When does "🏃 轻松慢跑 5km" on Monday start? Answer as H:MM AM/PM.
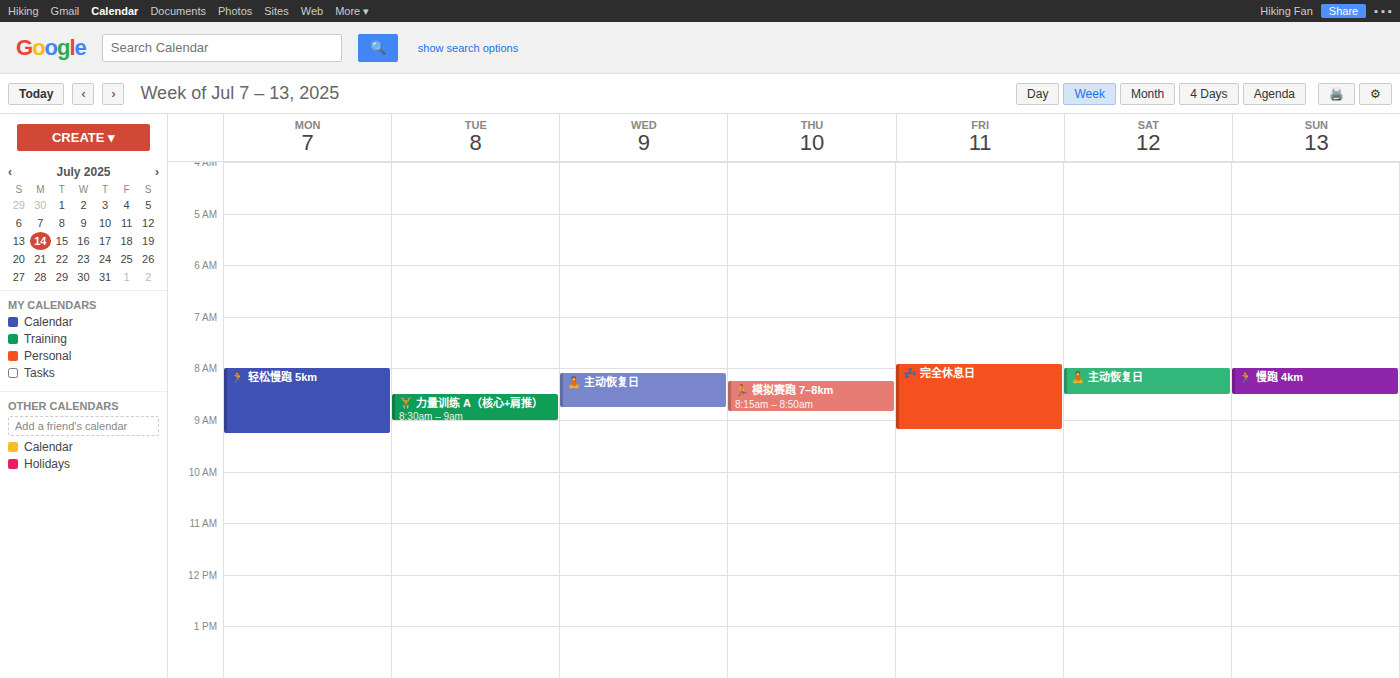
8:00 AM